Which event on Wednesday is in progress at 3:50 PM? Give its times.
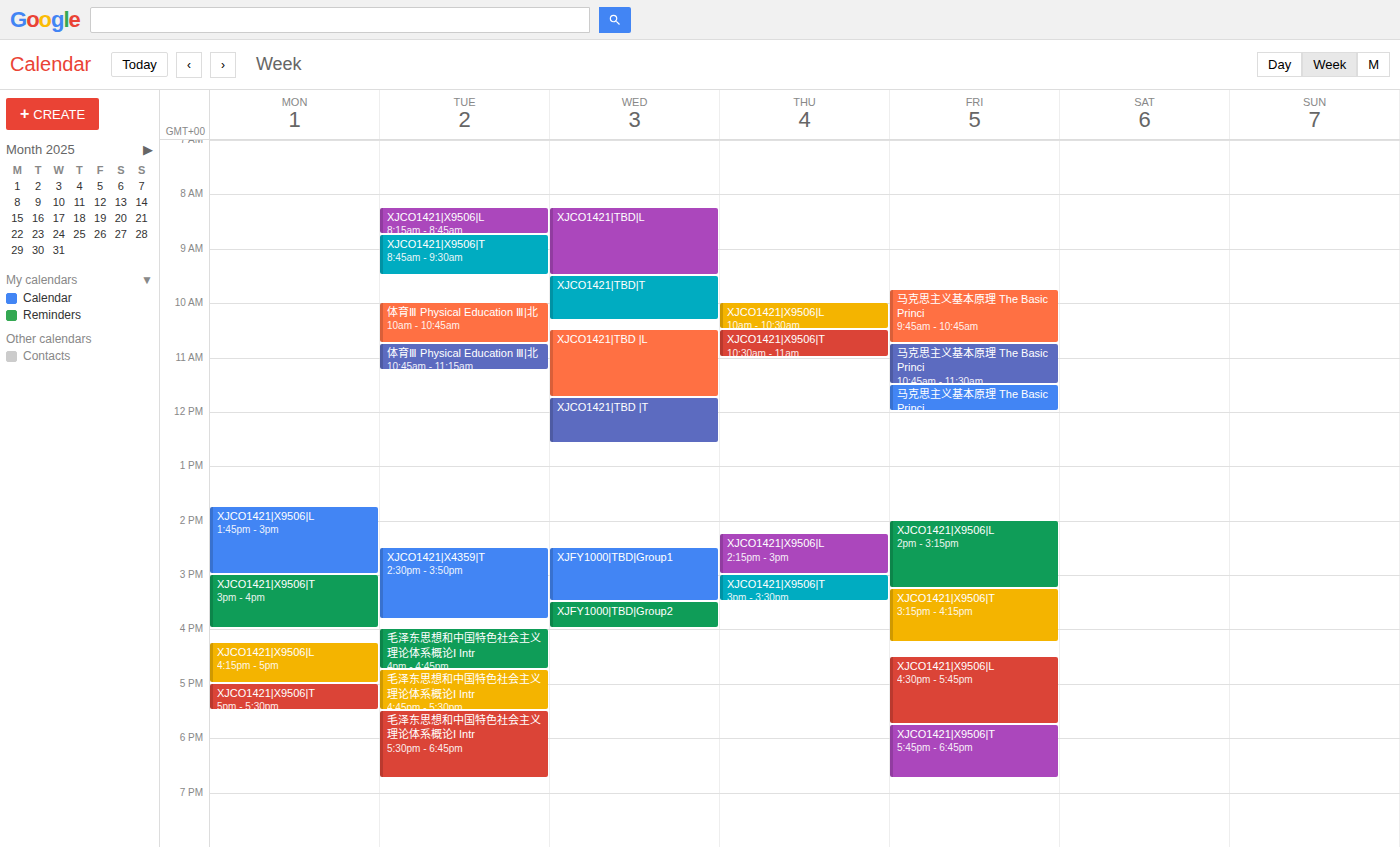
"XJFY1000|TBD|Group2", 3:30 PM to 4:00 PM